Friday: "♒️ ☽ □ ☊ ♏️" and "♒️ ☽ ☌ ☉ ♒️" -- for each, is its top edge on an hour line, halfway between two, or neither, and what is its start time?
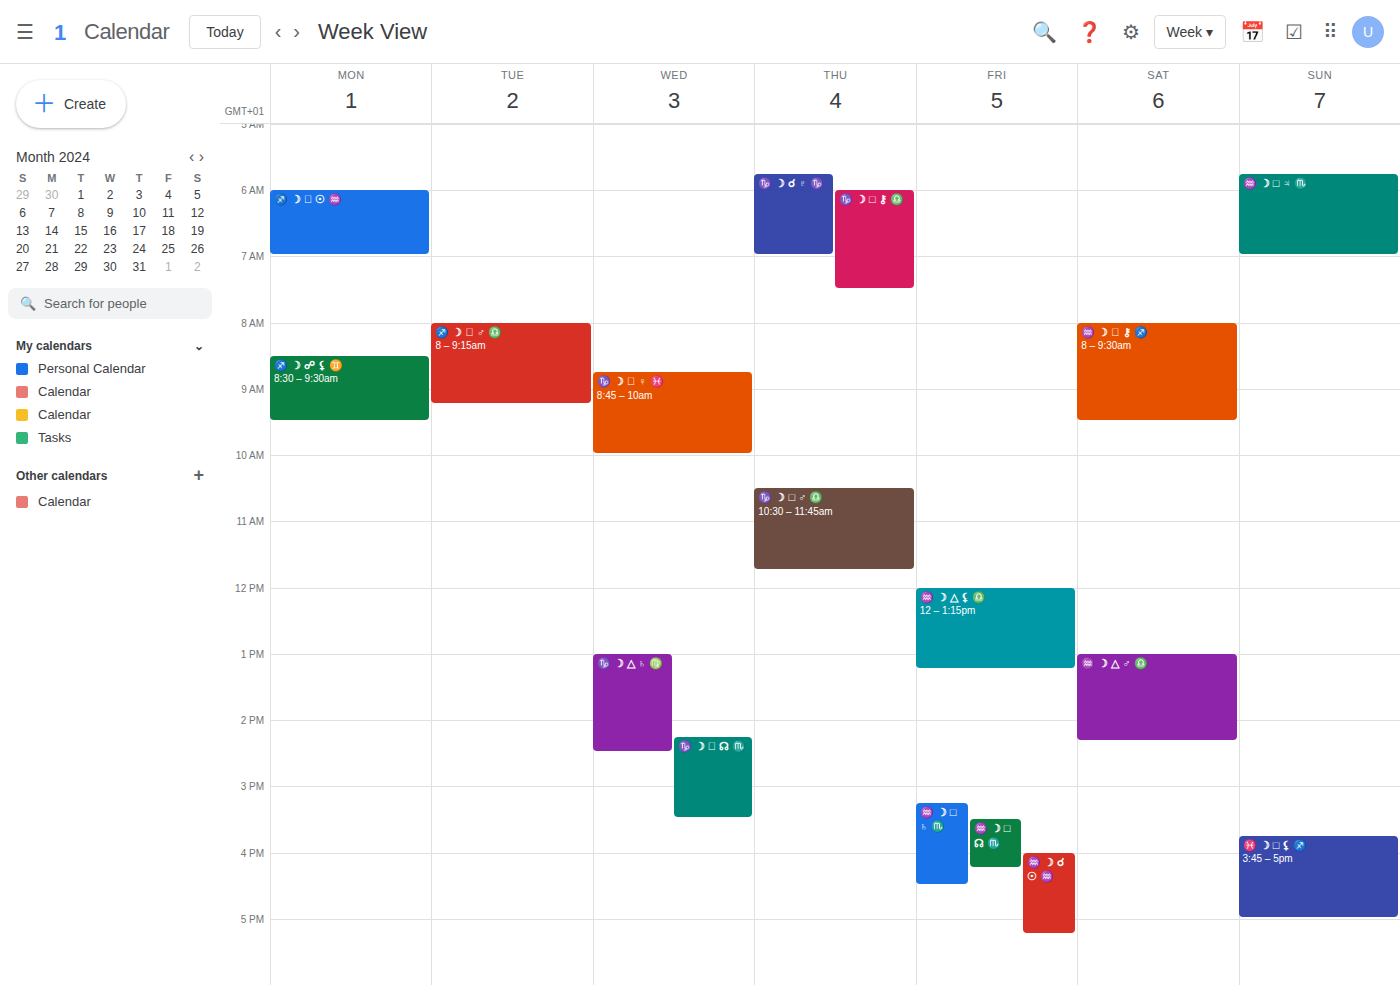
"♒️ ☽ □ ☊ ♏️": 3:30 PM, halfway between the 3 PM and 4 PM lines. "♒️ ☽ ☌ ☉ ♒️": 4:00 PM, exactly on the 4 PM line.